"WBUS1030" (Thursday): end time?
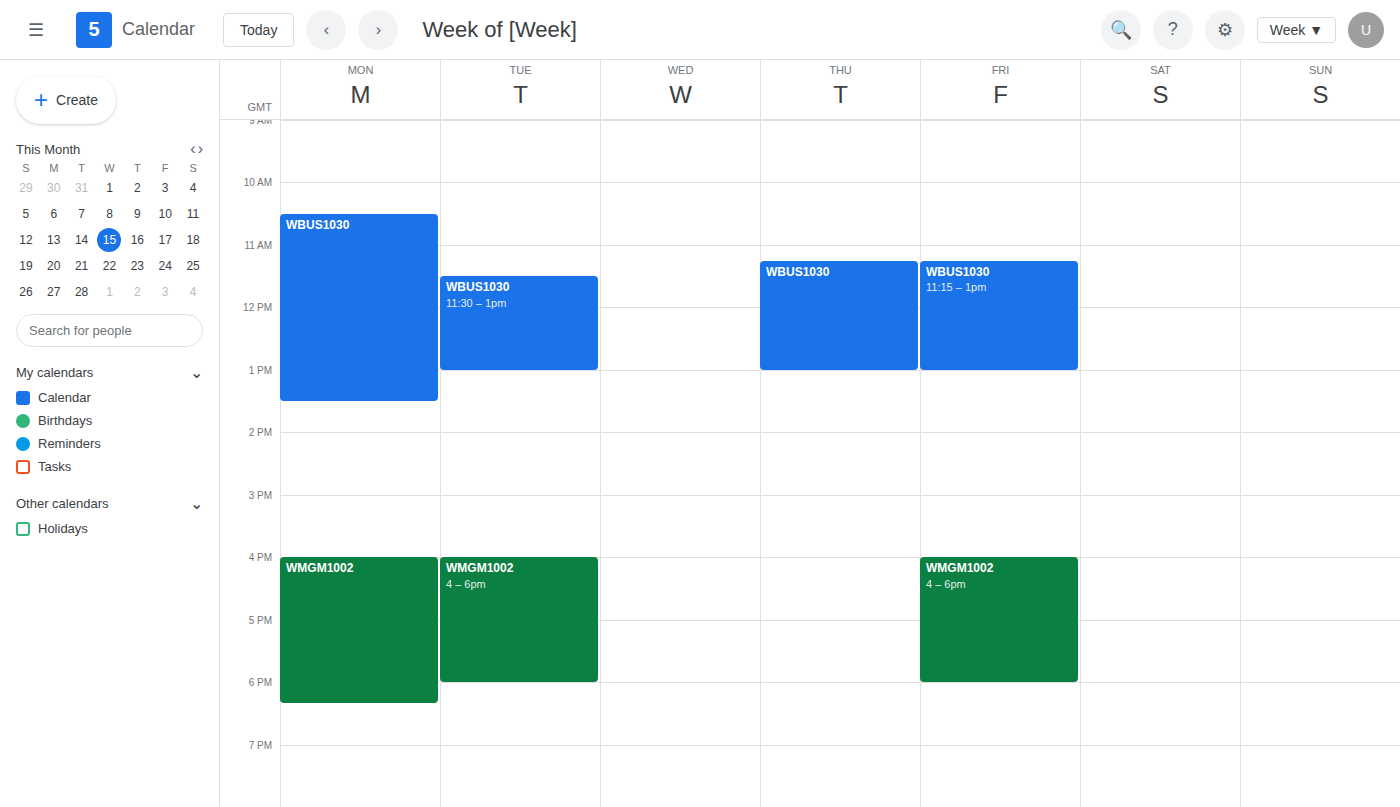
1:00 PM